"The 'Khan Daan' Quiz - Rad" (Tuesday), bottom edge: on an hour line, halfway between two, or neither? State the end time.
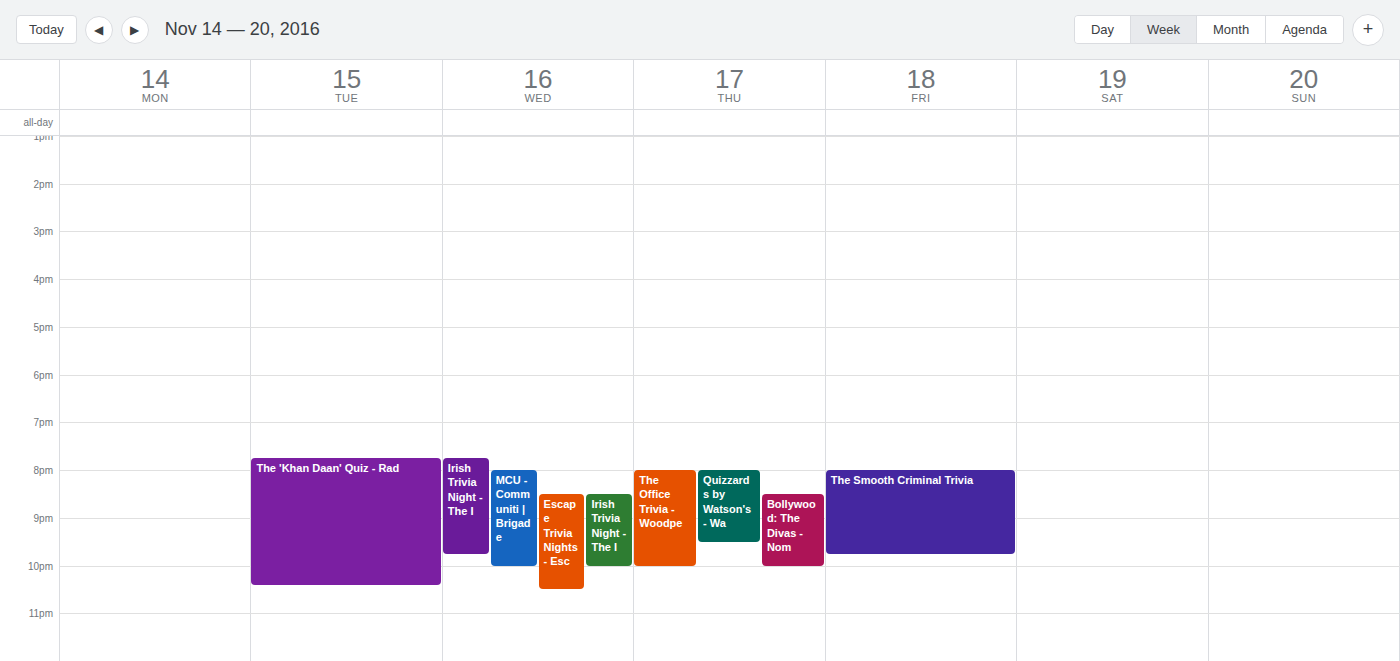
22:25 -- neither: 25 minutes below the 22:00 line and 35 minutes above the 23:00 line.